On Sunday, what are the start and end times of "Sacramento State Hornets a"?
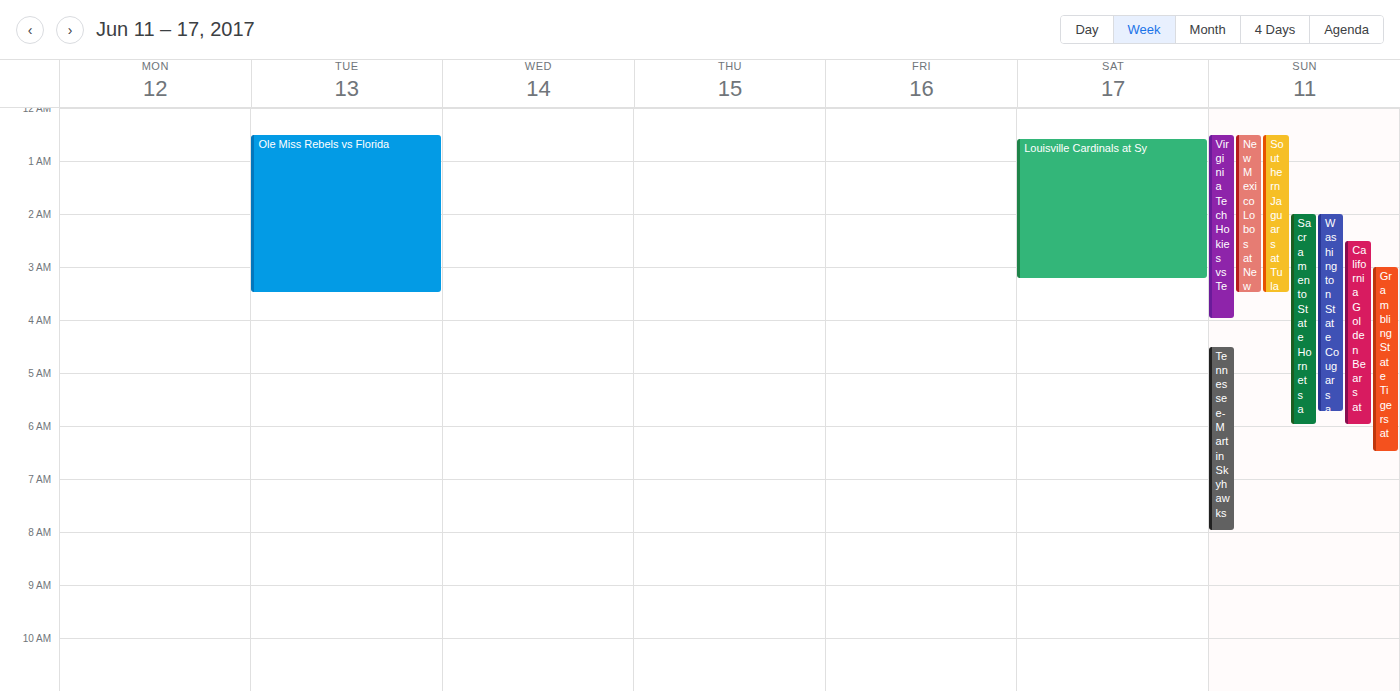
2:00 AM to 6:00 AM